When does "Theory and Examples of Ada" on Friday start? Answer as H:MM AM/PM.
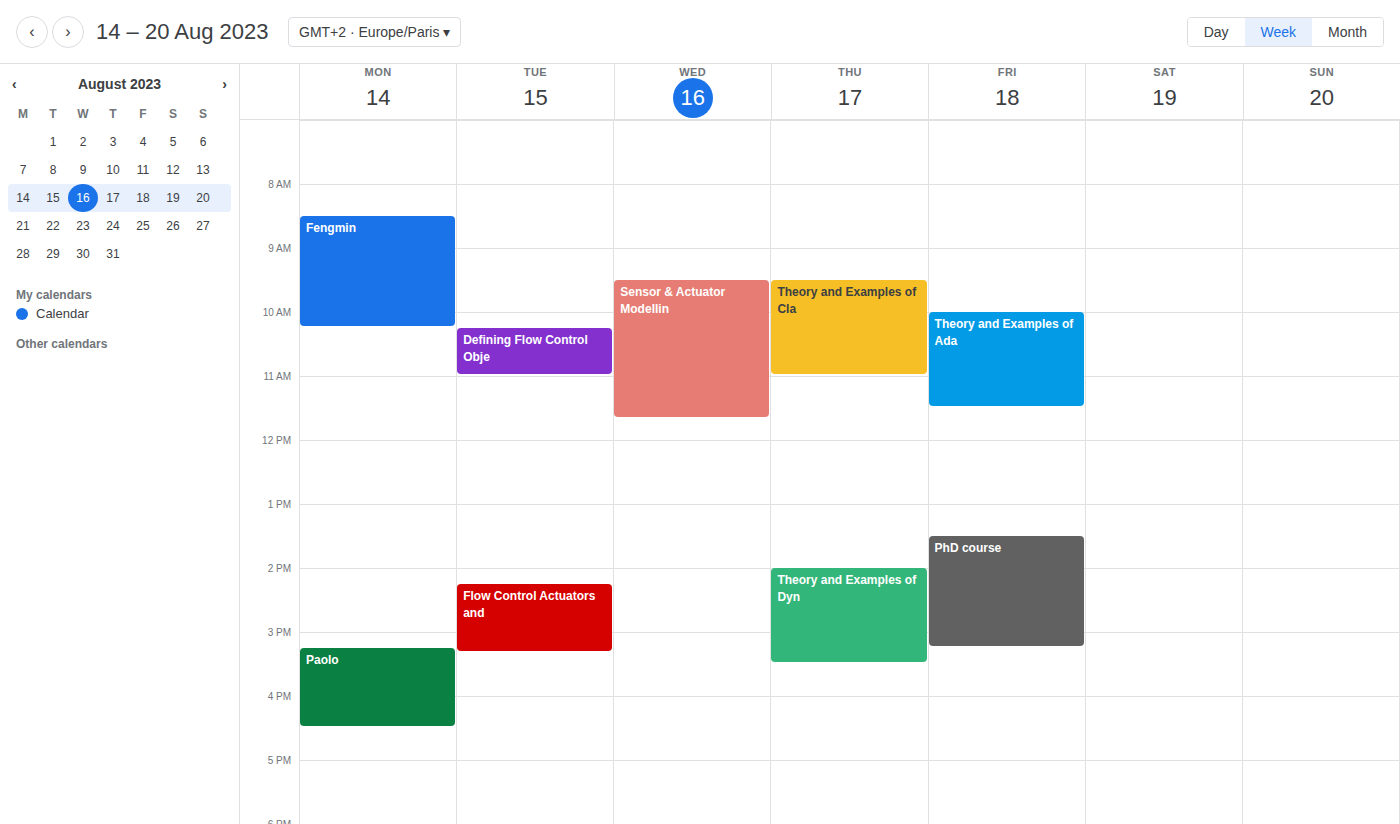
10:00 AM